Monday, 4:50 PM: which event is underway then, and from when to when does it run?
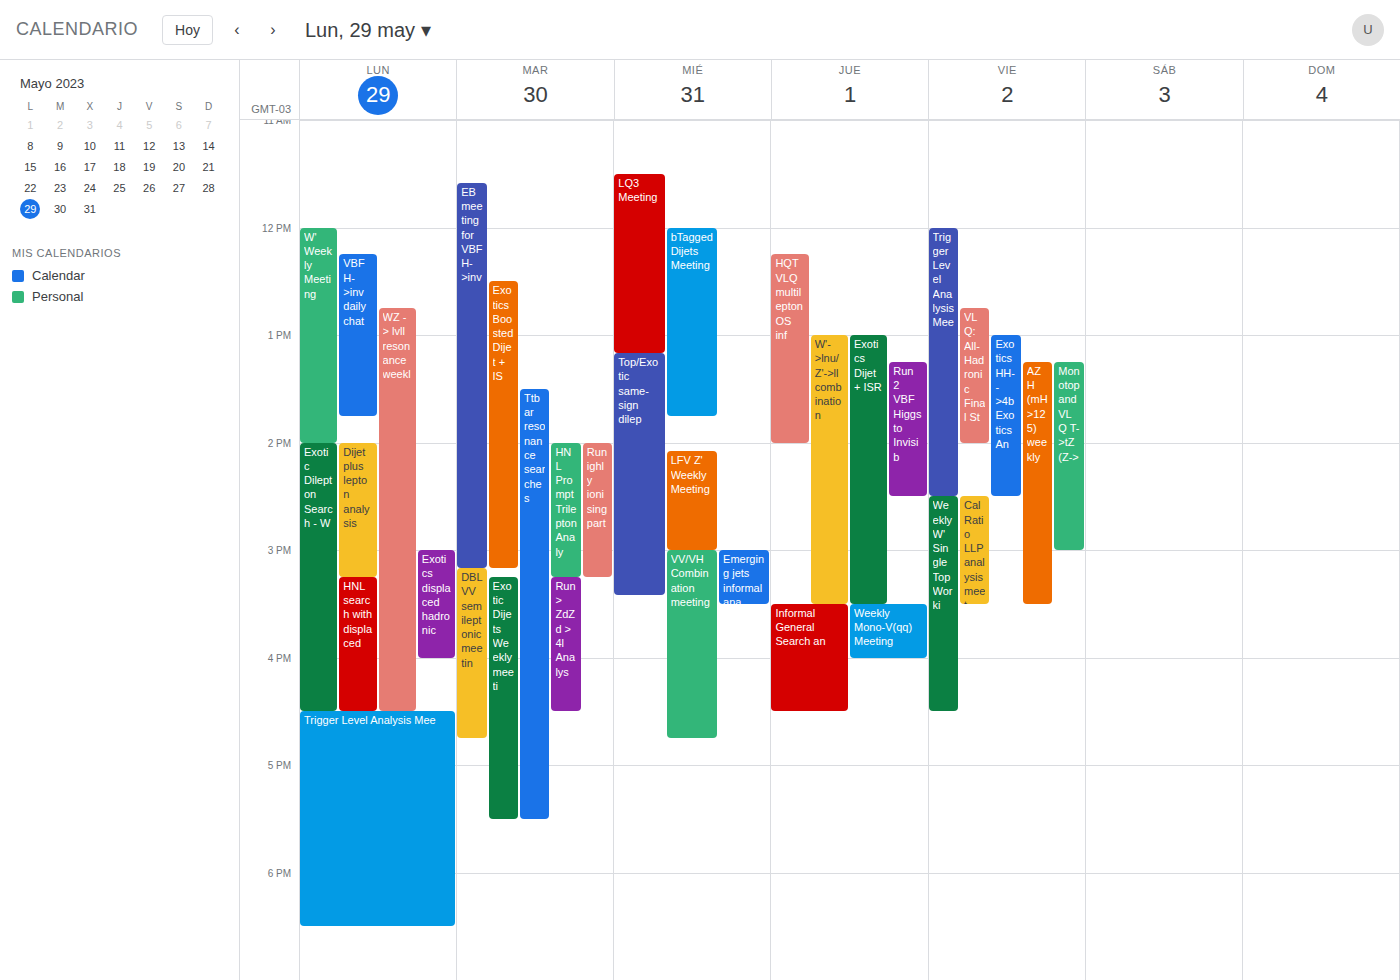
"Trigger Level Analysis Mee", 4:30 PM to 6:30 PM